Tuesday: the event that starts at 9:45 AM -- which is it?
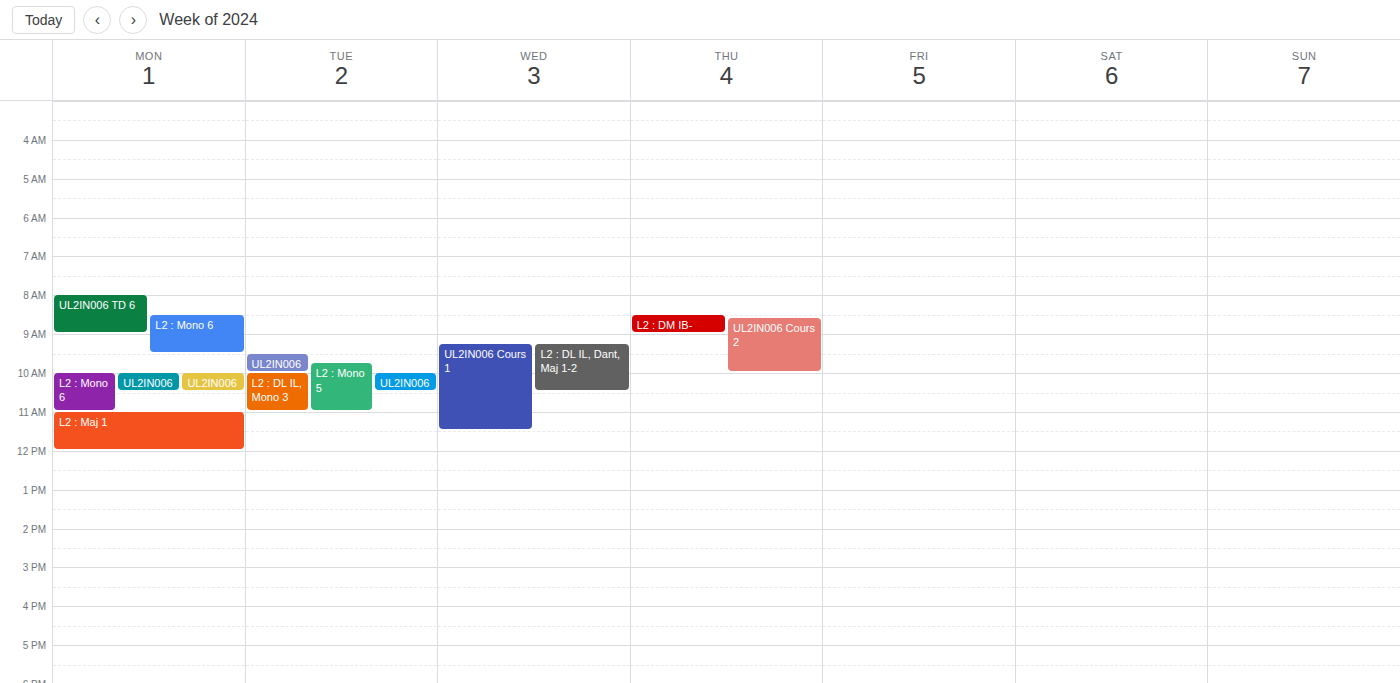
"L2 : Mono 5"